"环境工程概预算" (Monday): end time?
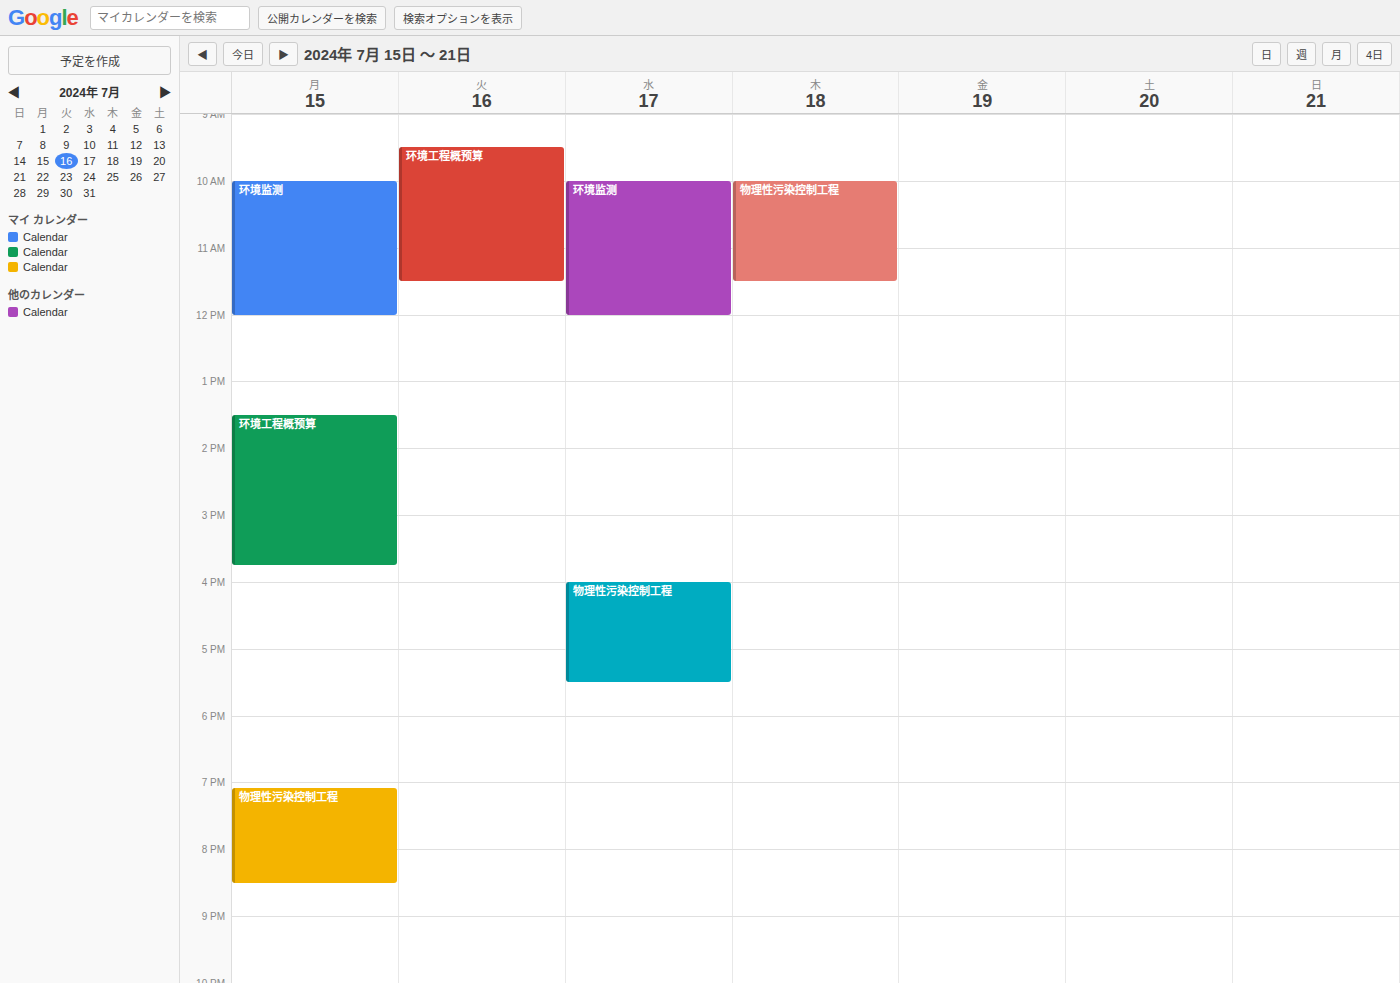
3:45 PM